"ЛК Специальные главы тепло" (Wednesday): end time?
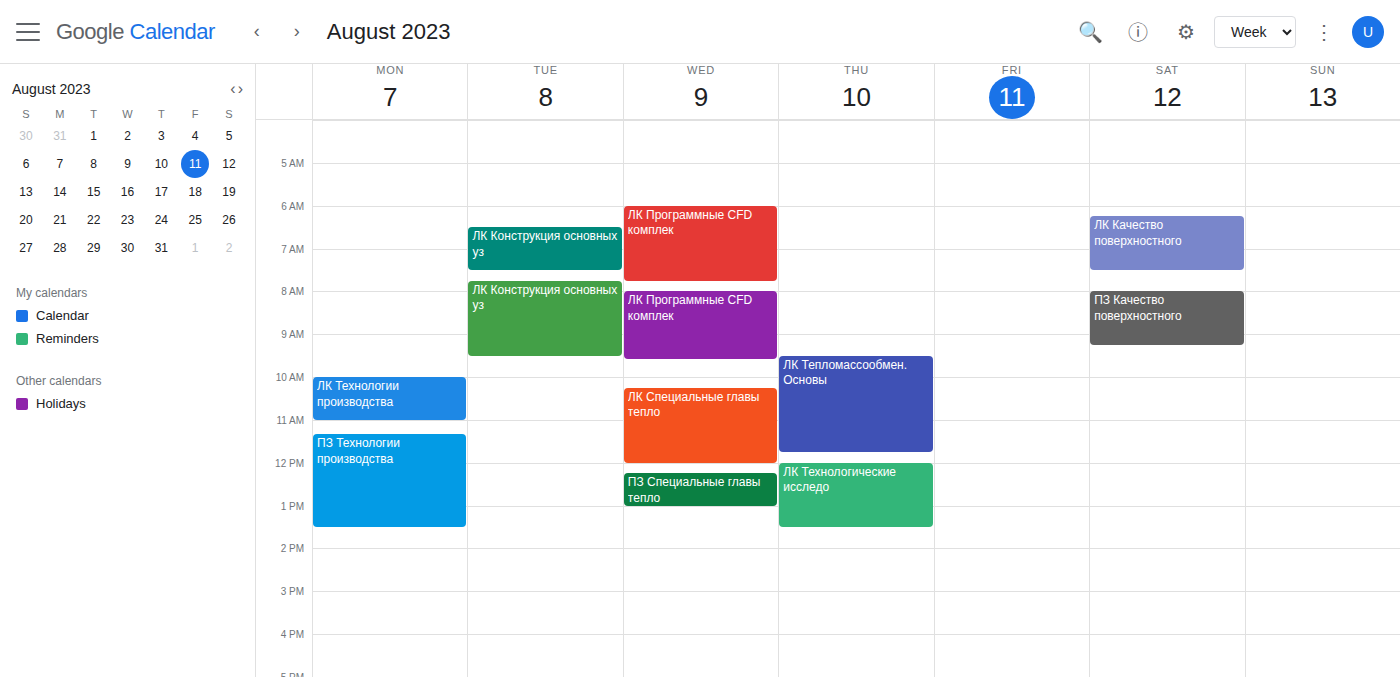
12:00 PM